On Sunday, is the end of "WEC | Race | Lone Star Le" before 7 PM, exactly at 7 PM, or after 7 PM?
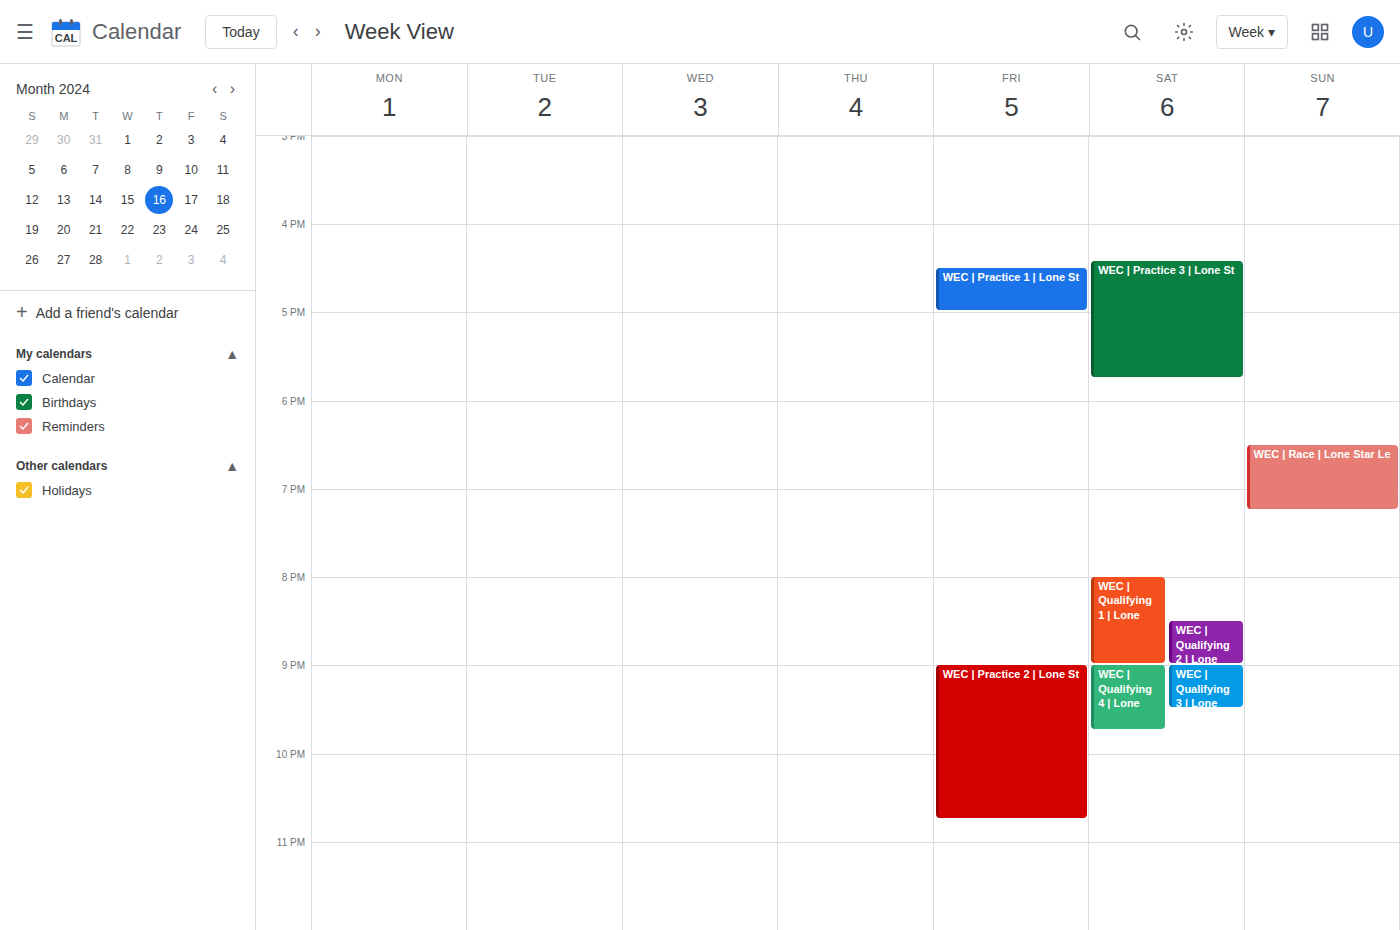
7:15 PM -- after 7 PM, 15 minutes below the 7 PM line.